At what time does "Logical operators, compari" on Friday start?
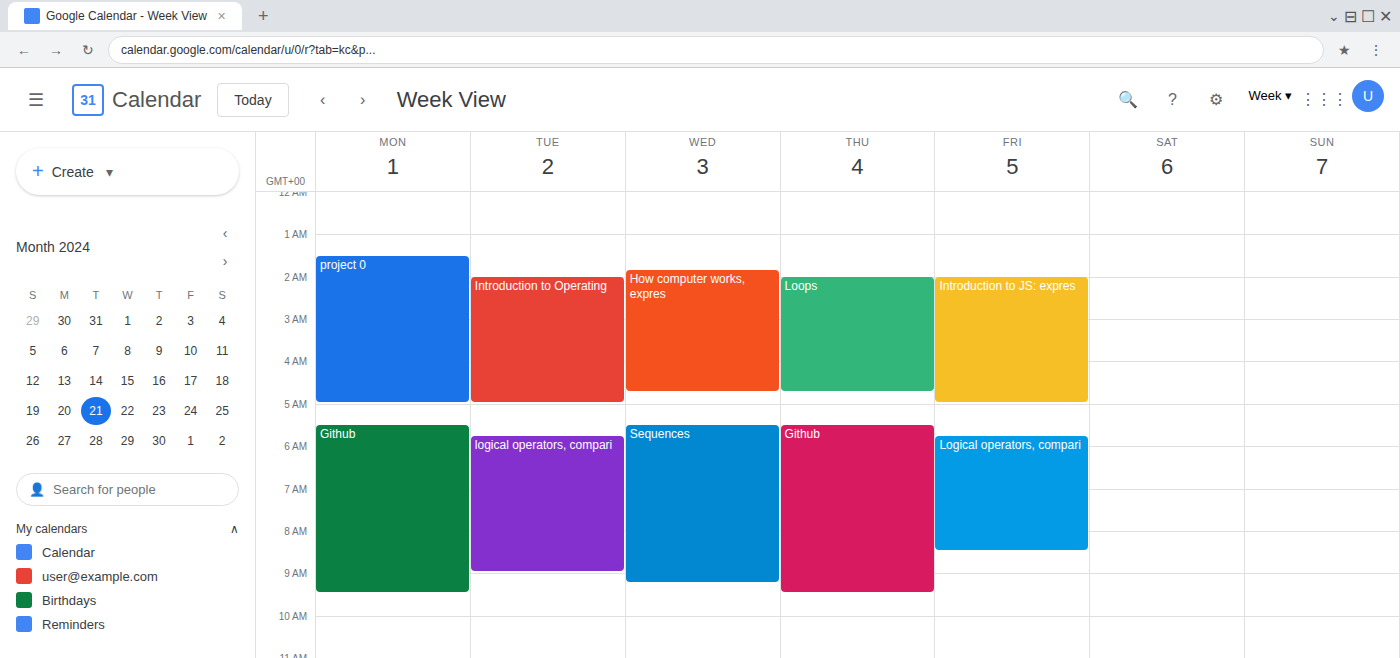
5:45 AM